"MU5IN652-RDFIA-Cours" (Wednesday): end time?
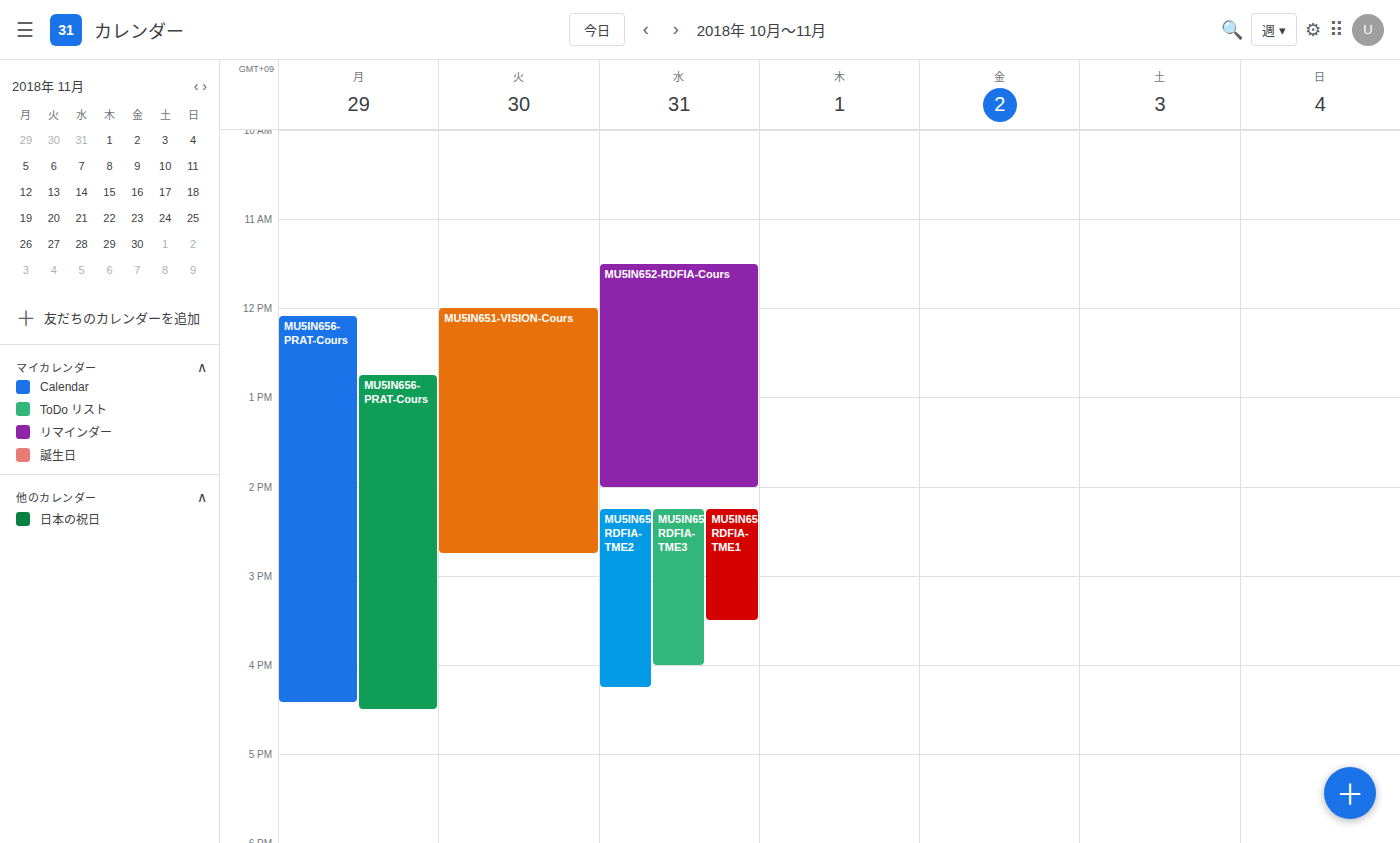
2:00 PM